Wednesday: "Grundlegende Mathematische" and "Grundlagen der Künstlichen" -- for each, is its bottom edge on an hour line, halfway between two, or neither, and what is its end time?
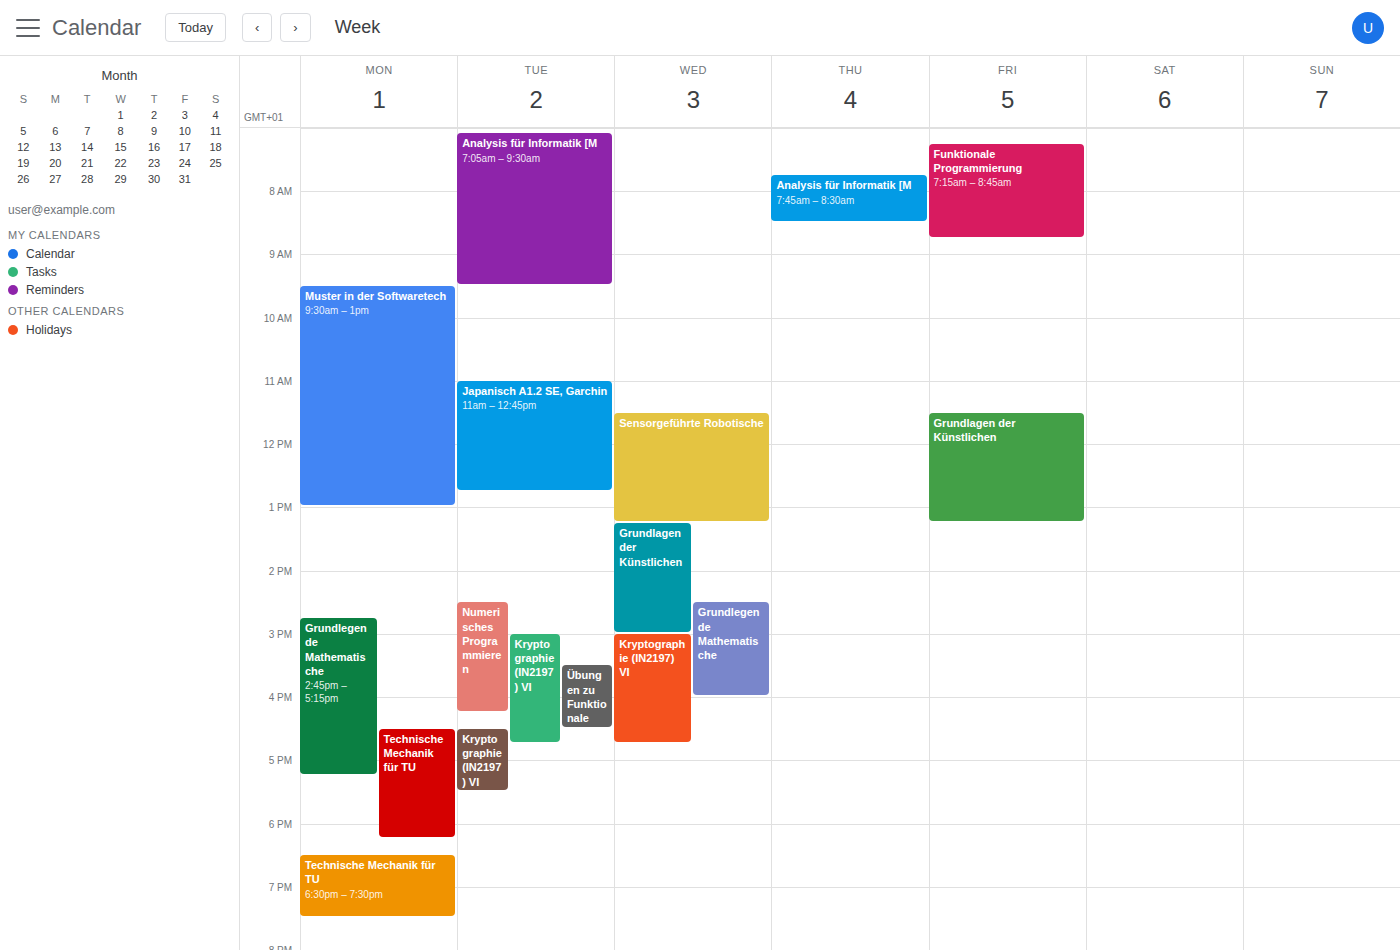
"Grundlegende Mathematische": 4:00 PM, exactly on the 4 PM line. "Grundlagen der Künstlichen": 3:00 PM, exactly on the 3 PM line.